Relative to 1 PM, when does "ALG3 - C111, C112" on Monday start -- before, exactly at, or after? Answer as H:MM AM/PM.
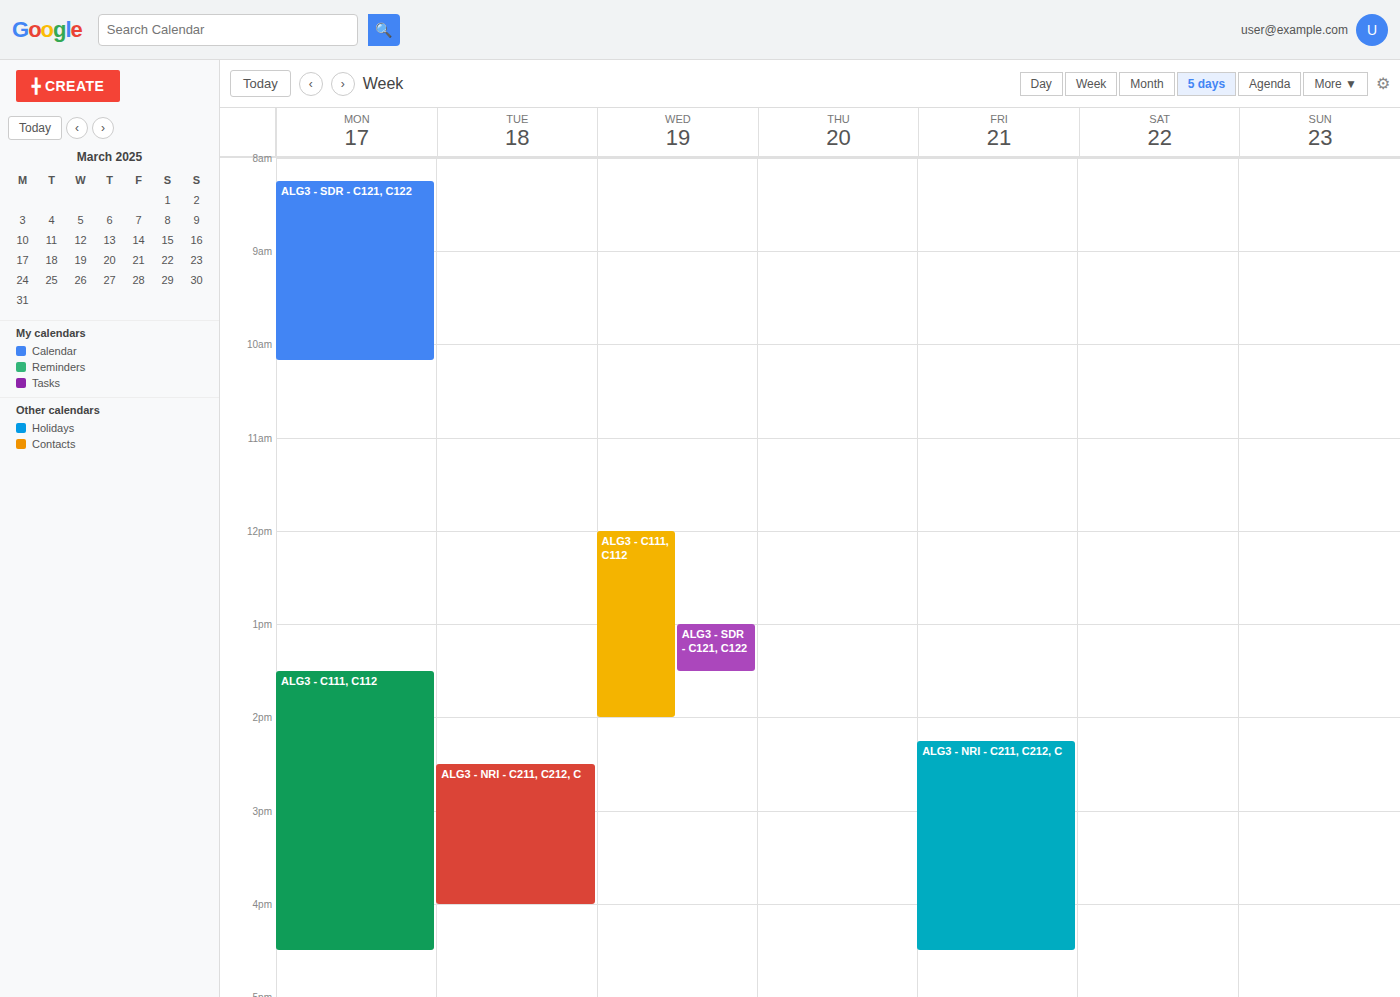
1:30 PM -- after 1 PM, 30 minutes below the 1 PM line.